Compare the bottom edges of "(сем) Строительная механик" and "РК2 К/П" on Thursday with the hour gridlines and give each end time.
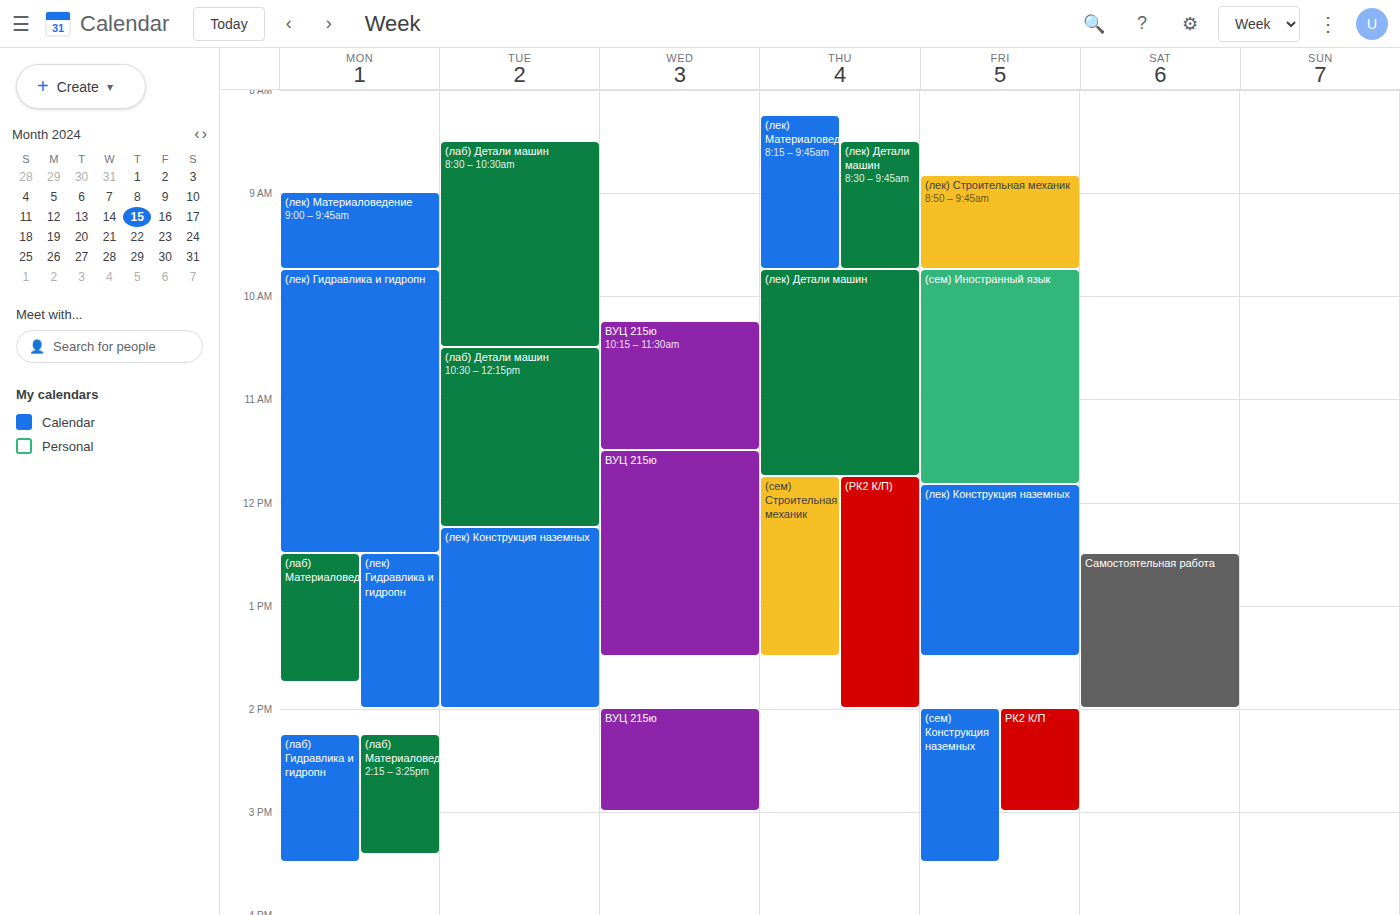
"(сем) Строительная механик": 1:30 PM, halfway between the 1 PM and 2 PM lines. "РК2 К/П": 2:00 PM, exactly on the 2 PM line.